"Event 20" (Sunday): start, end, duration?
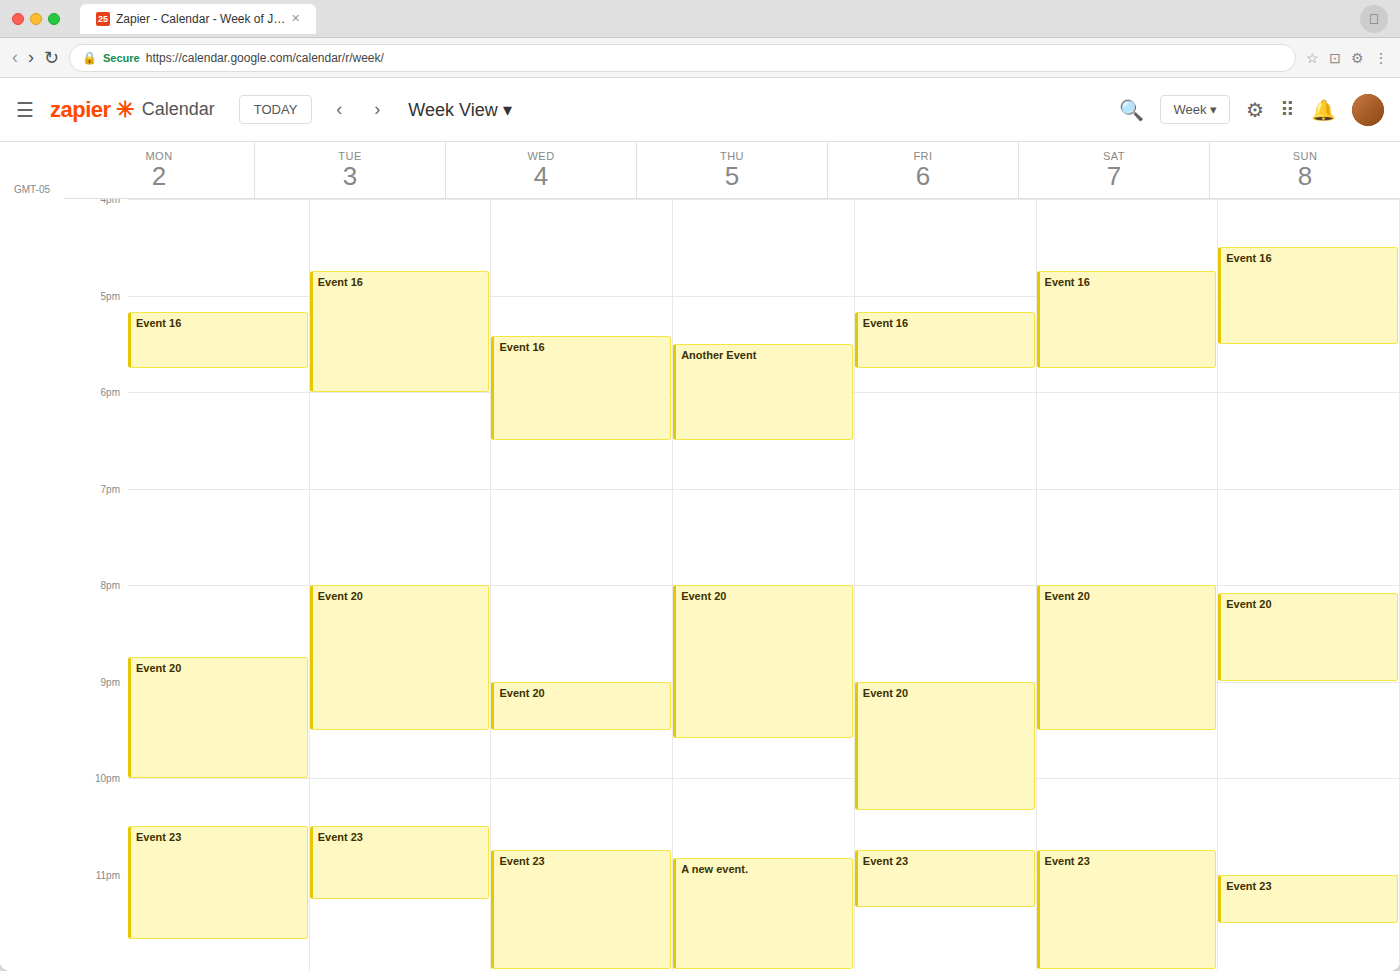
20:05 to 21:00, 55 minutes